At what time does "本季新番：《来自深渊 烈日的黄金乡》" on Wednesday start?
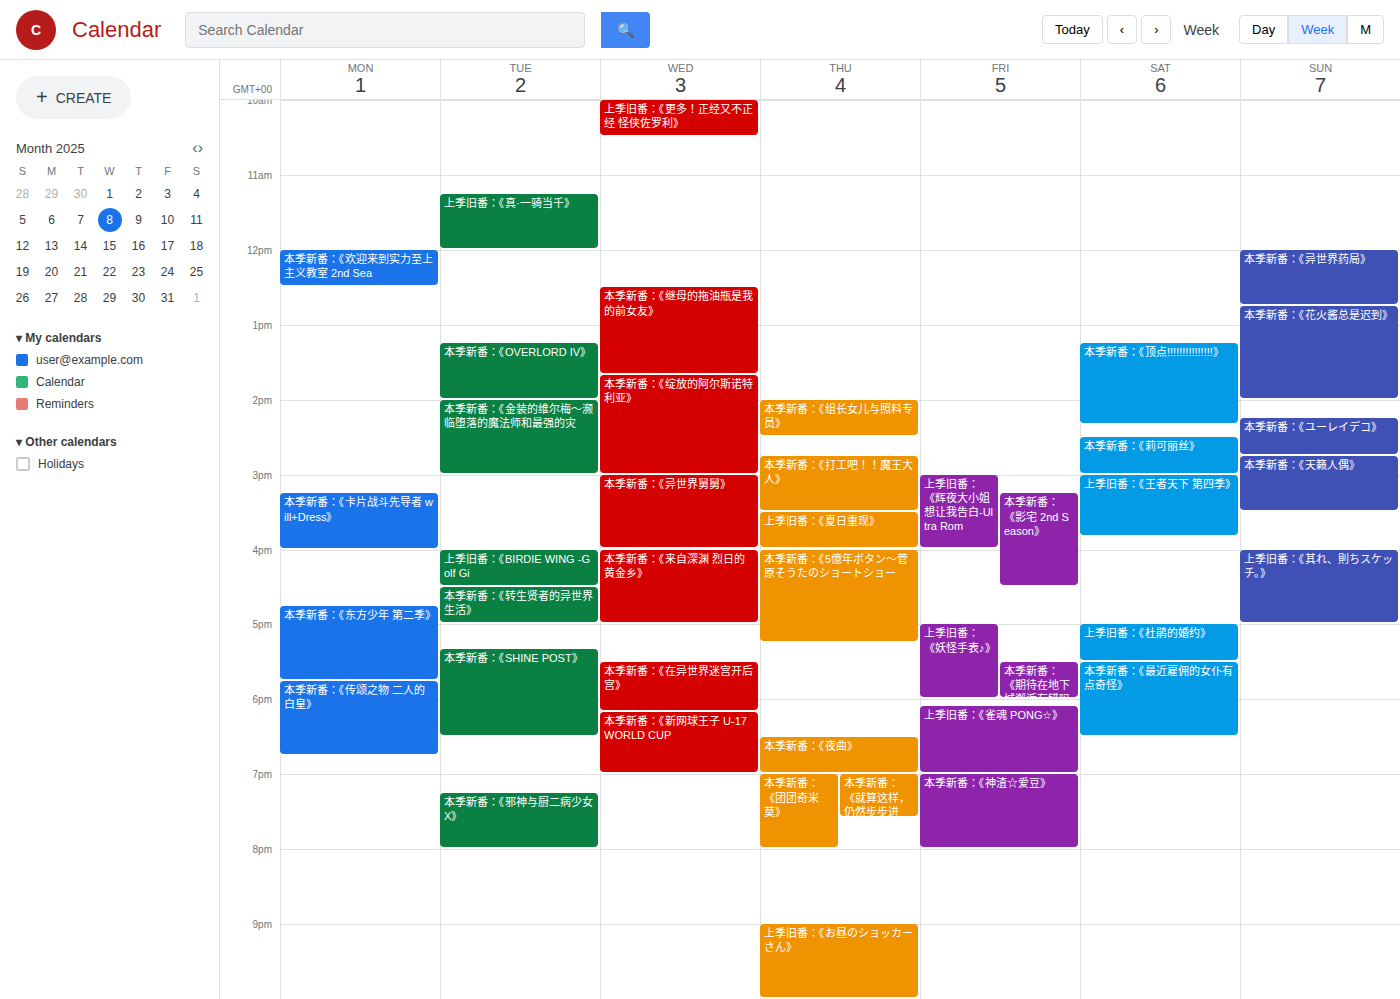
4:00 PM